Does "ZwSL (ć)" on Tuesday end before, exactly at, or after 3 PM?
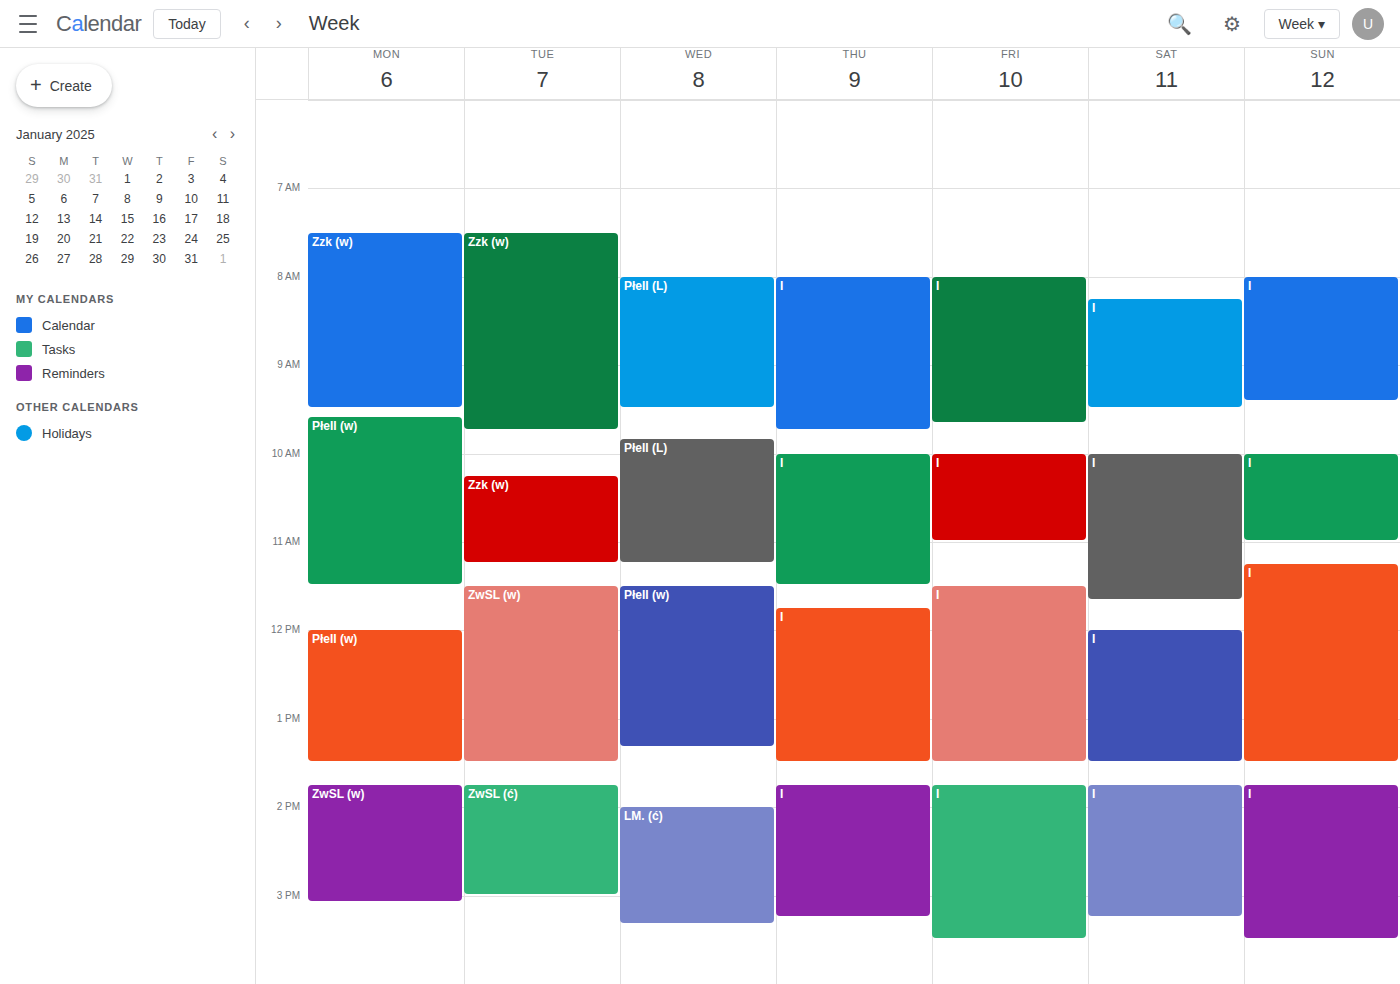
3:00 PM -- exactly at 3 PM, on the 3 PM line.